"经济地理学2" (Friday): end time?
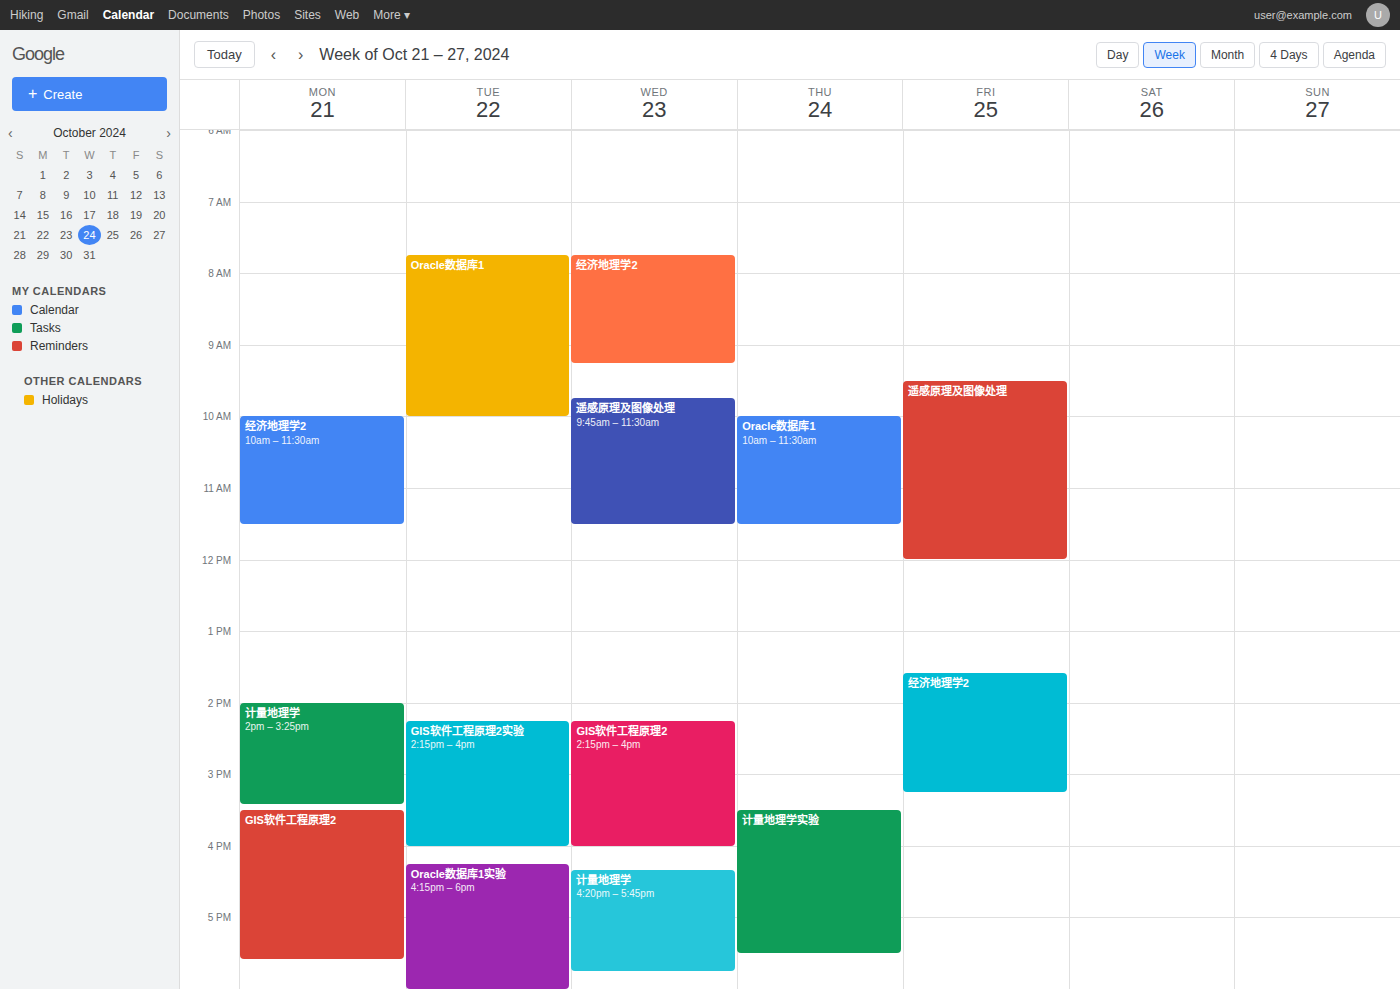
3:15 PM